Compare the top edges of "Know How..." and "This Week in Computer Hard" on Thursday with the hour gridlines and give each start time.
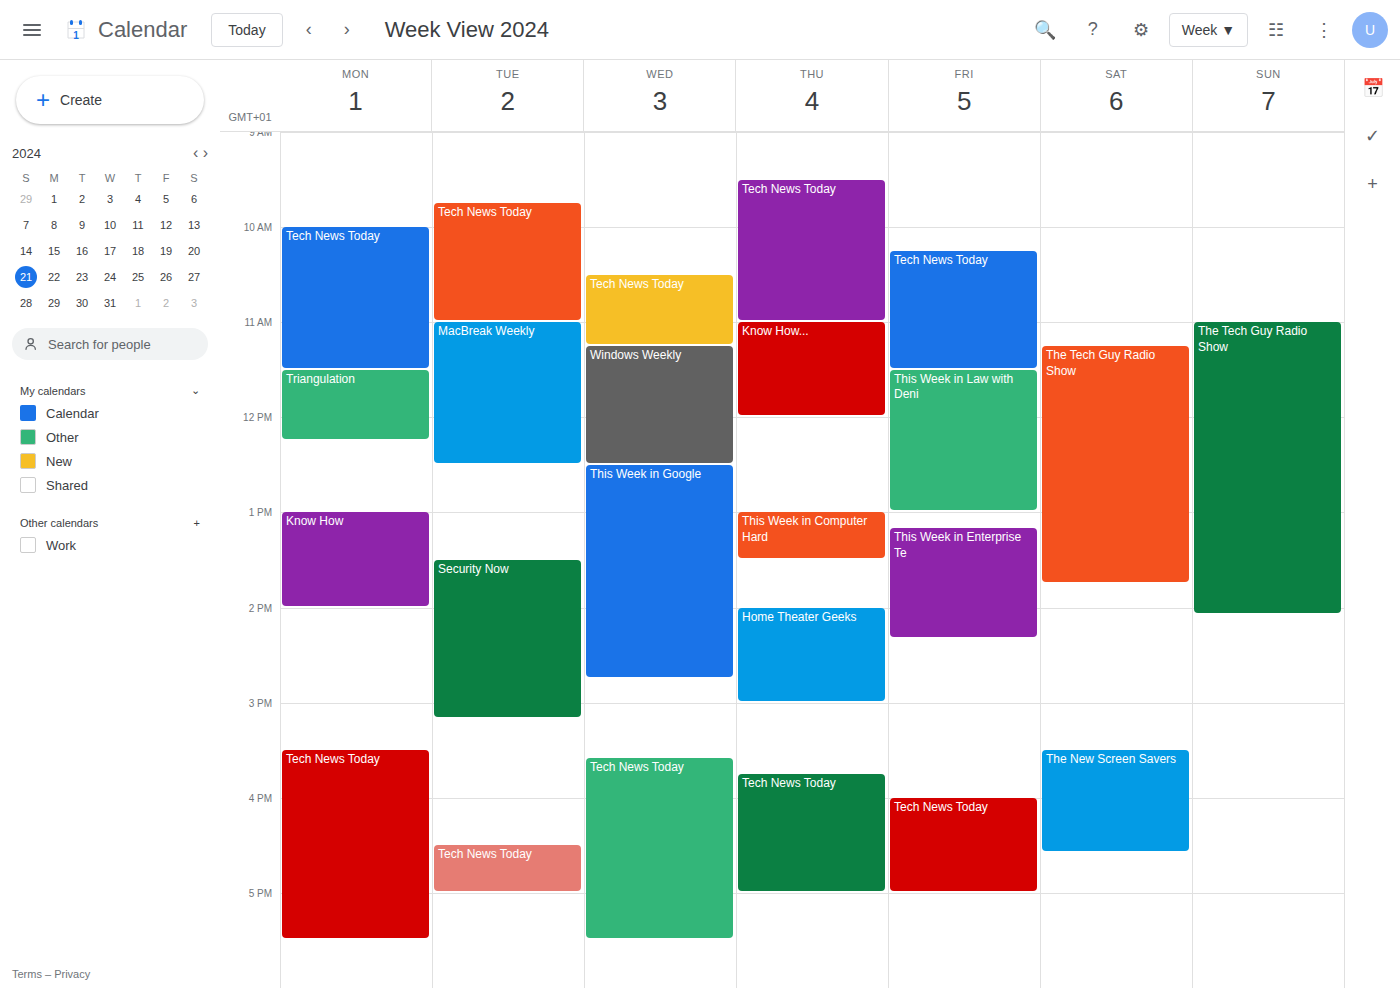
"Know How...": 11:00 AM, exactly on the 11 AM line. "This Week in Computer Hard": 1:00 PM, exactly on the 1 PM line.